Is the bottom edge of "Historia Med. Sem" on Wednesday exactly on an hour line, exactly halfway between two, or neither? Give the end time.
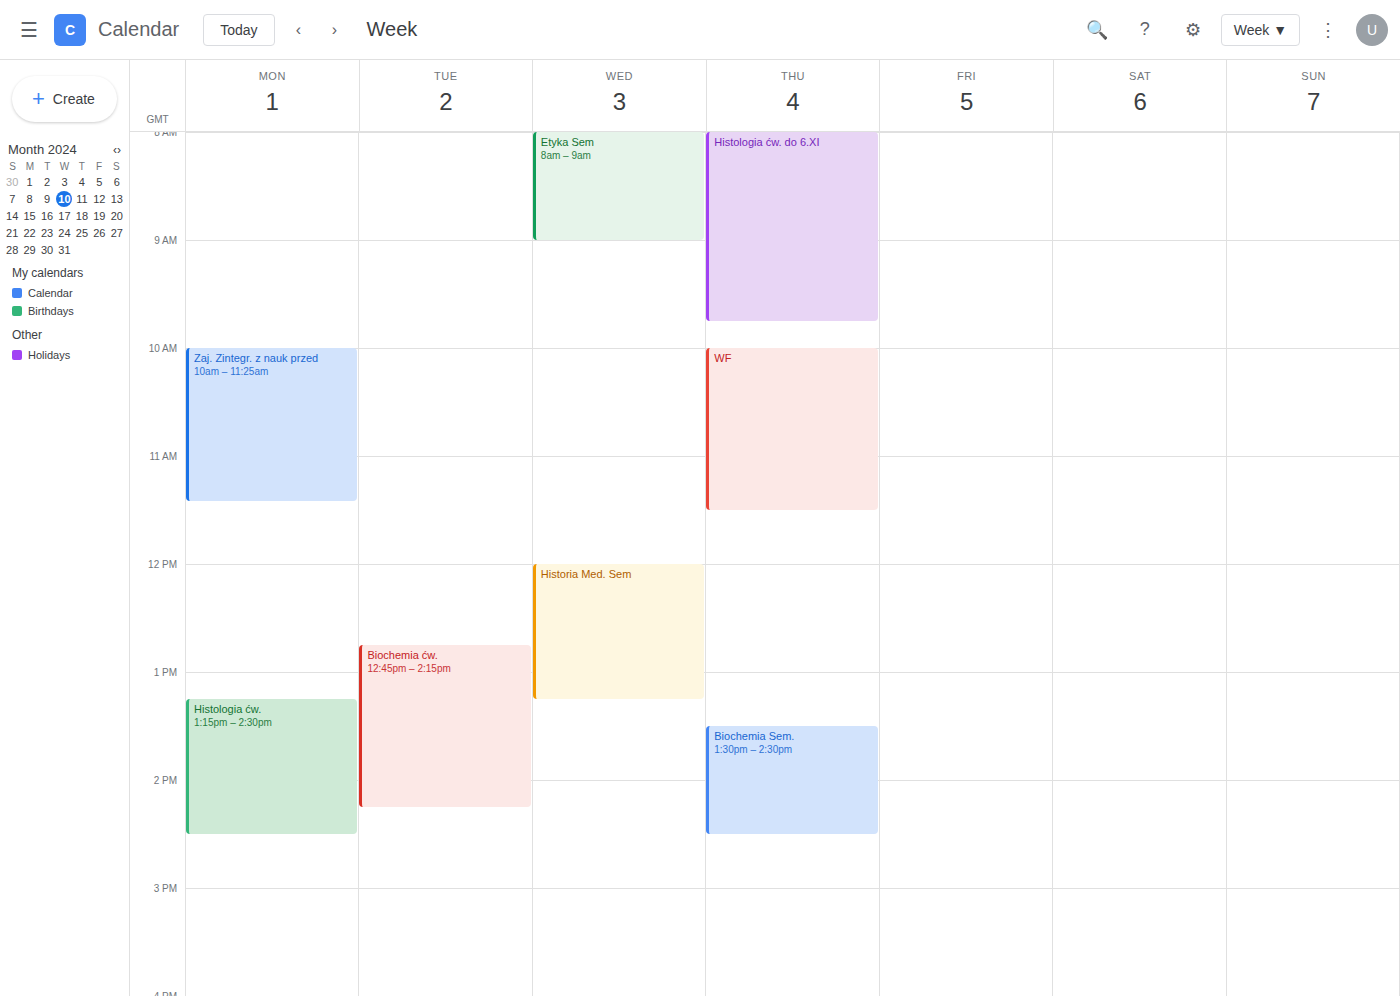
1:15 PM -- neither: a quarter of the way from the 1 PM line to the 2 PM line.